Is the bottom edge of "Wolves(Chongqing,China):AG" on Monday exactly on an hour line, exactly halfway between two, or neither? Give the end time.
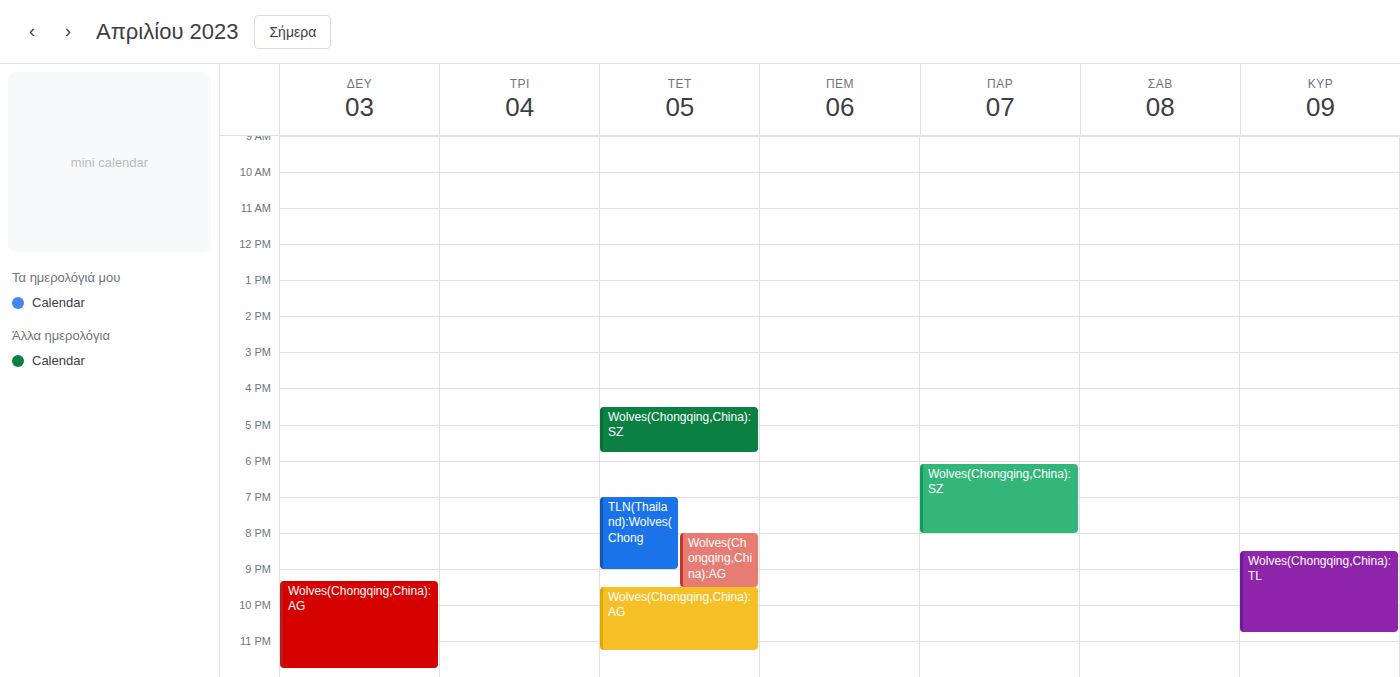
11:45 PM -- neither: three quarters of the way from the 11 PM line to the 12 AM line.